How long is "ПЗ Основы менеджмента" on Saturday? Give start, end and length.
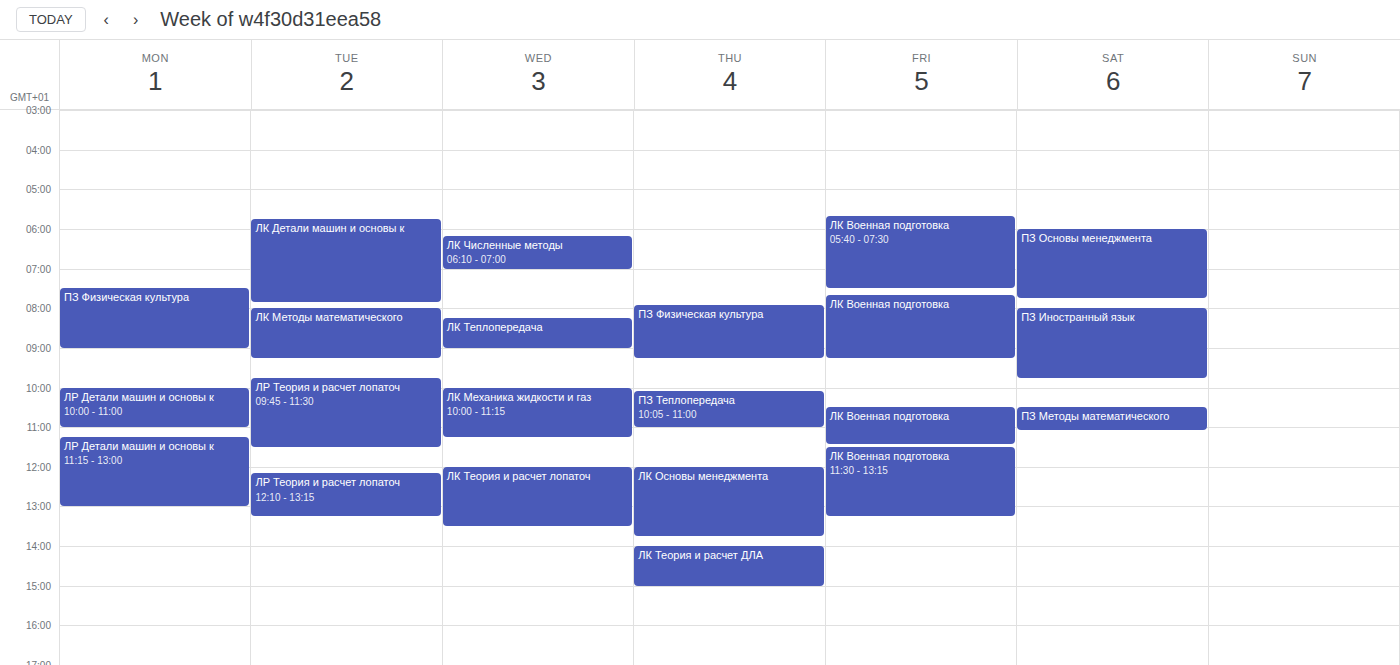
6:00 AM to 7:45 AM, 1 hour 45 minutes